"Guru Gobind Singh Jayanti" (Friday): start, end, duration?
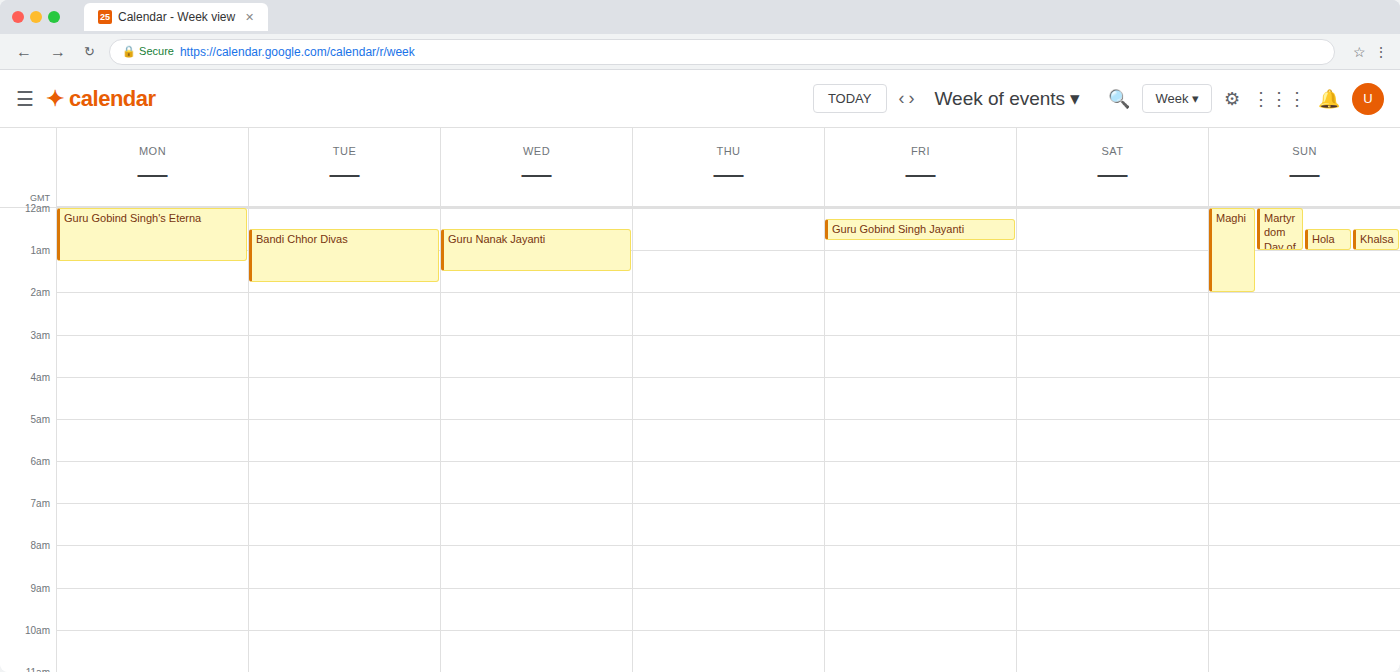
12:15 AM to 12:45 AM, 30 minutes